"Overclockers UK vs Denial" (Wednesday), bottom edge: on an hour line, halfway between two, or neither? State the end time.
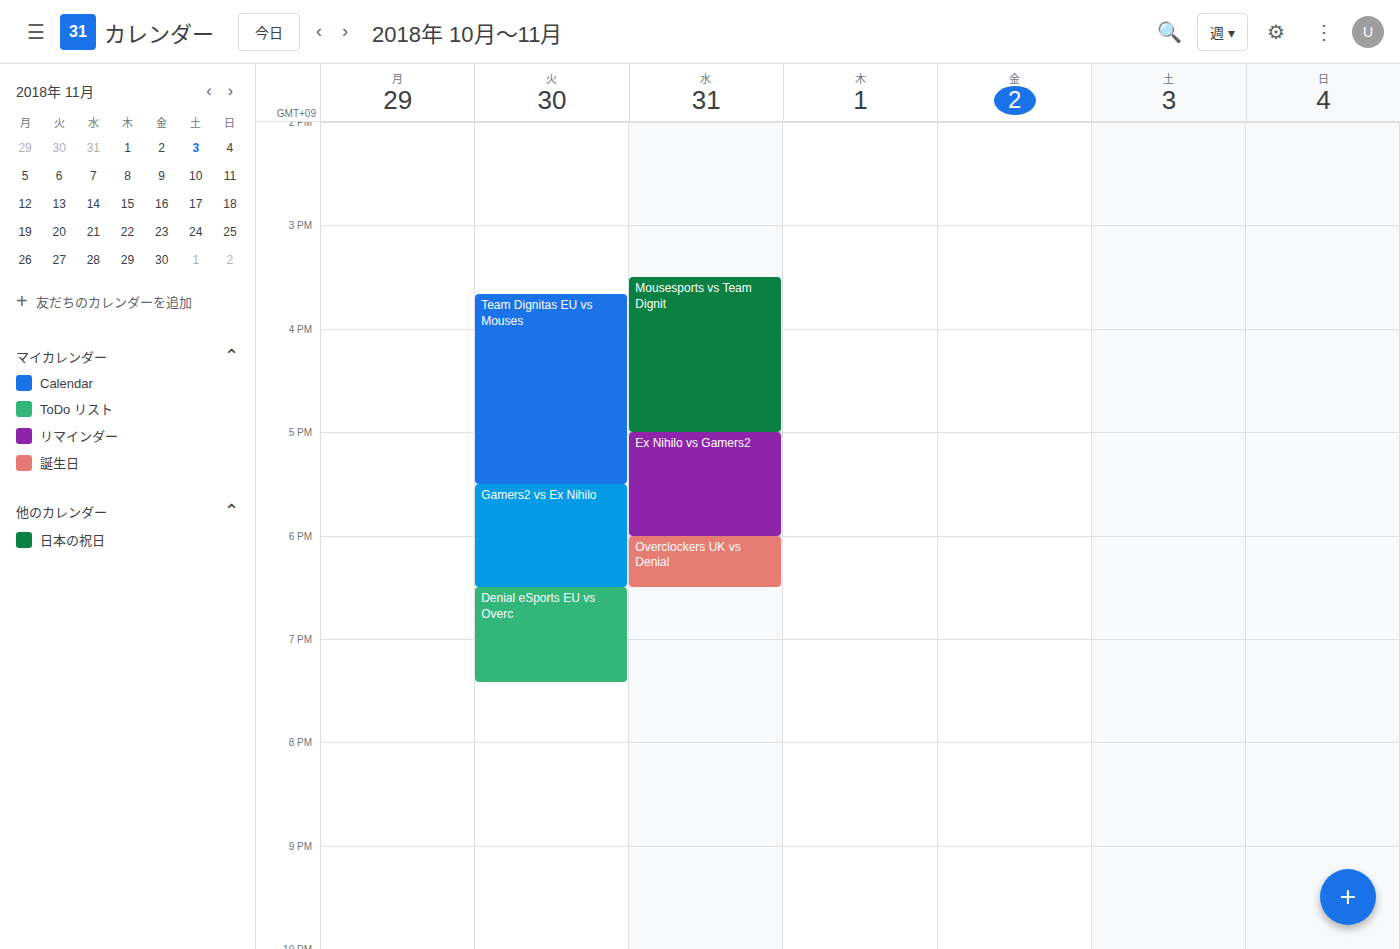
6:30 PM -- halfway between the 6 PM and 7 PM lines.